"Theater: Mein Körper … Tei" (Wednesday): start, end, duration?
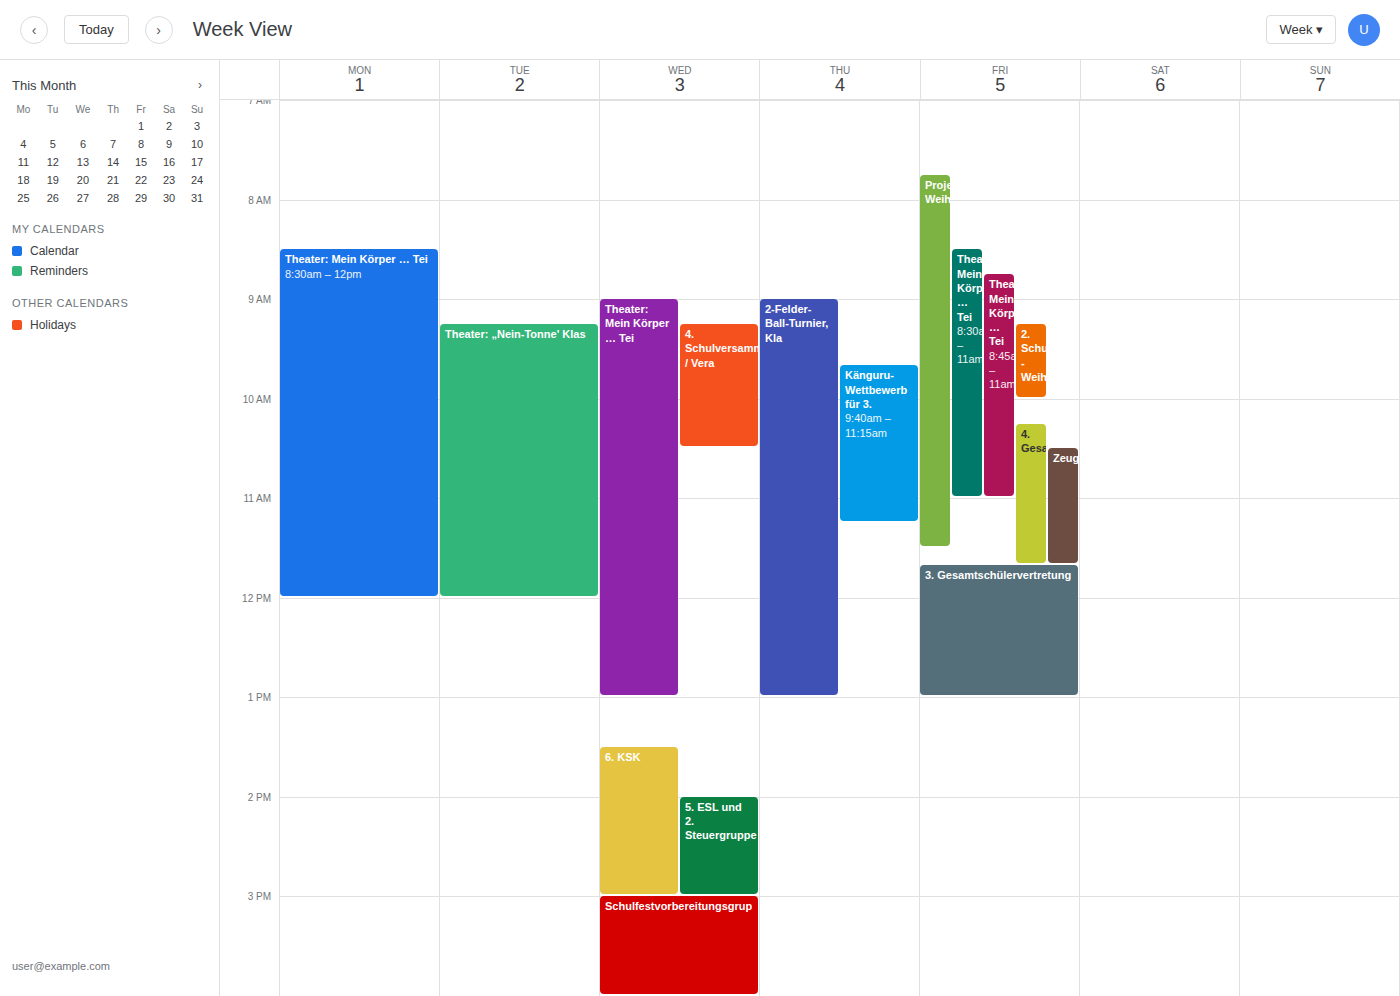
9:00 AM to 1:00 PM, 4 hours